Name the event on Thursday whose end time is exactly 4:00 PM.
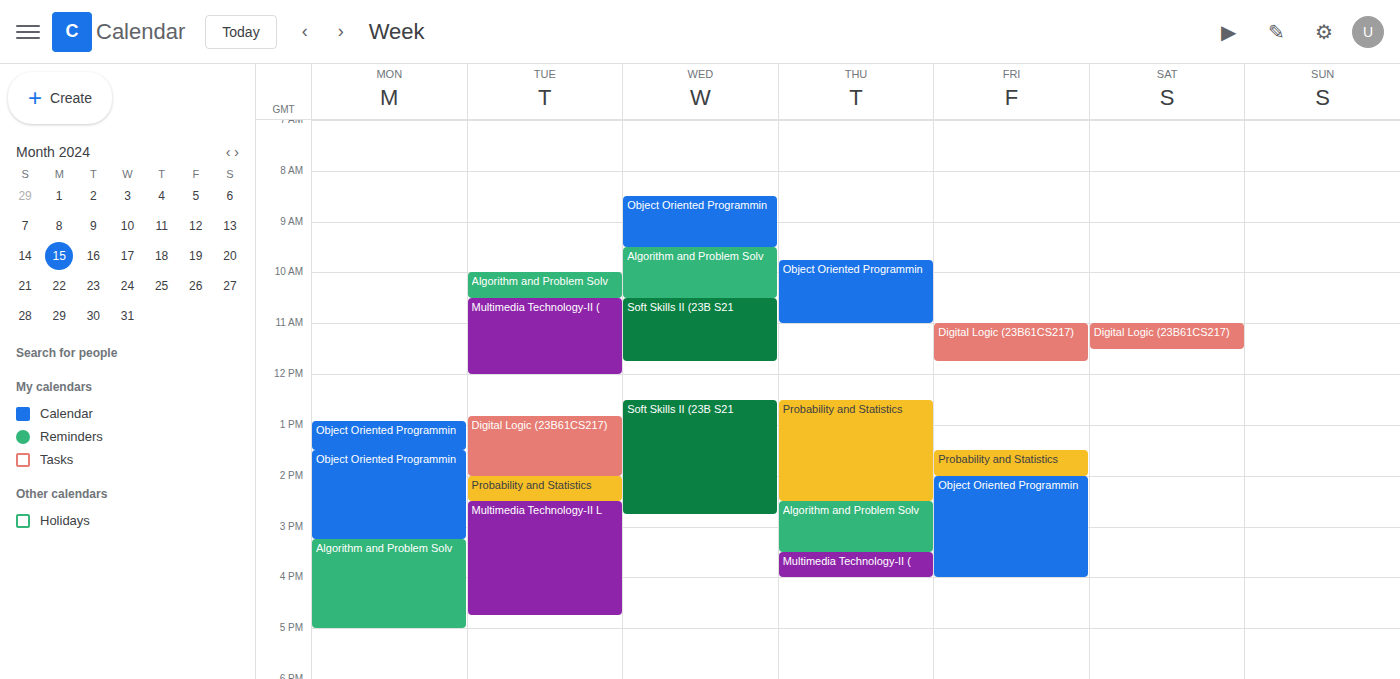
"Multimedia Technology-II ("